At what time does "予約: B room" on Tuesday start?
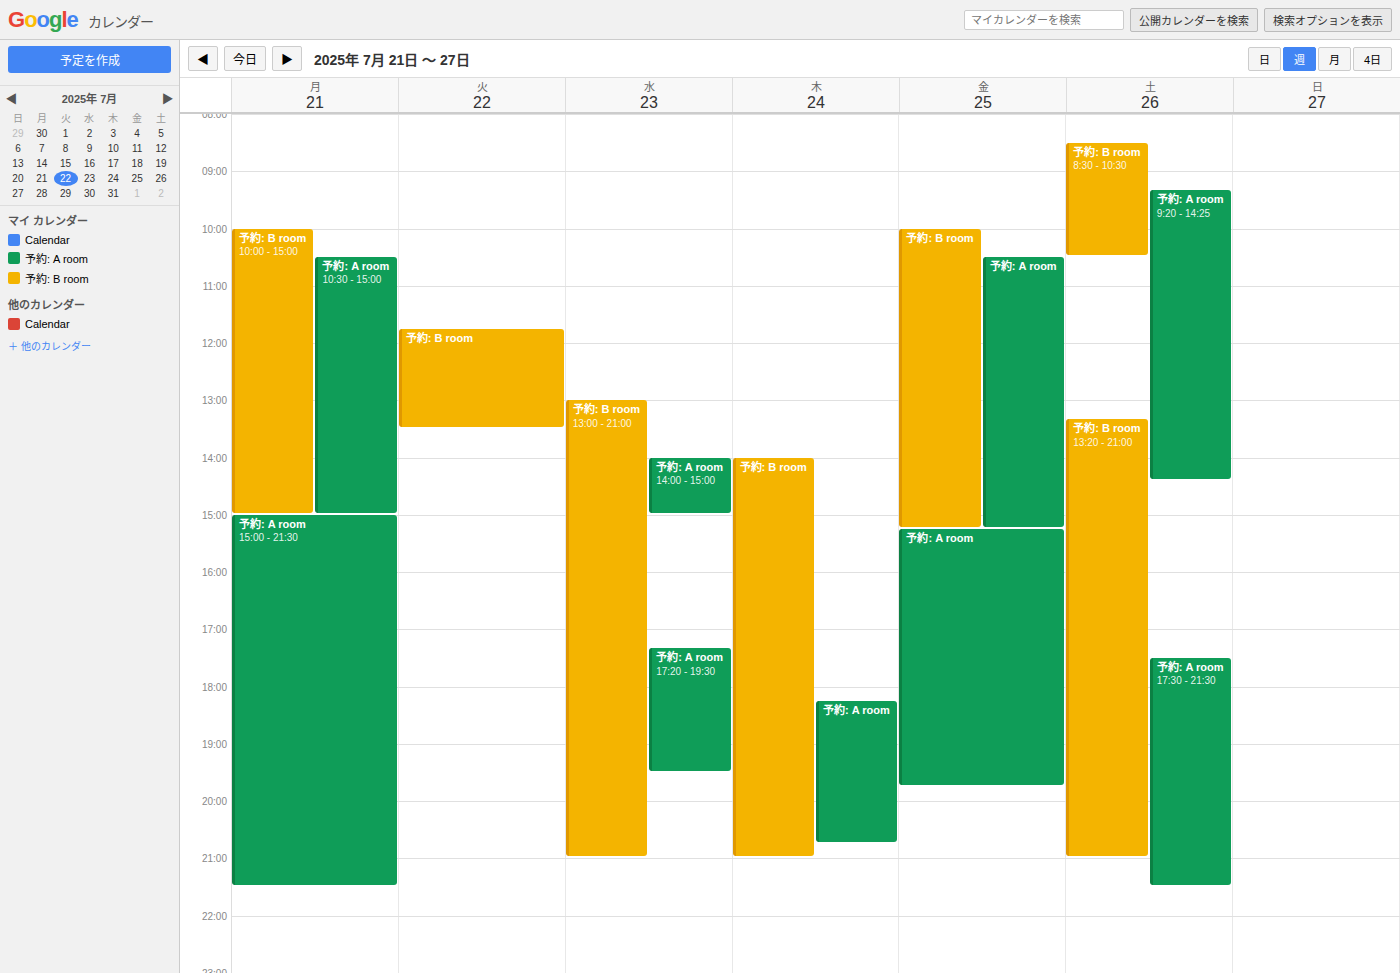
11:45 AM